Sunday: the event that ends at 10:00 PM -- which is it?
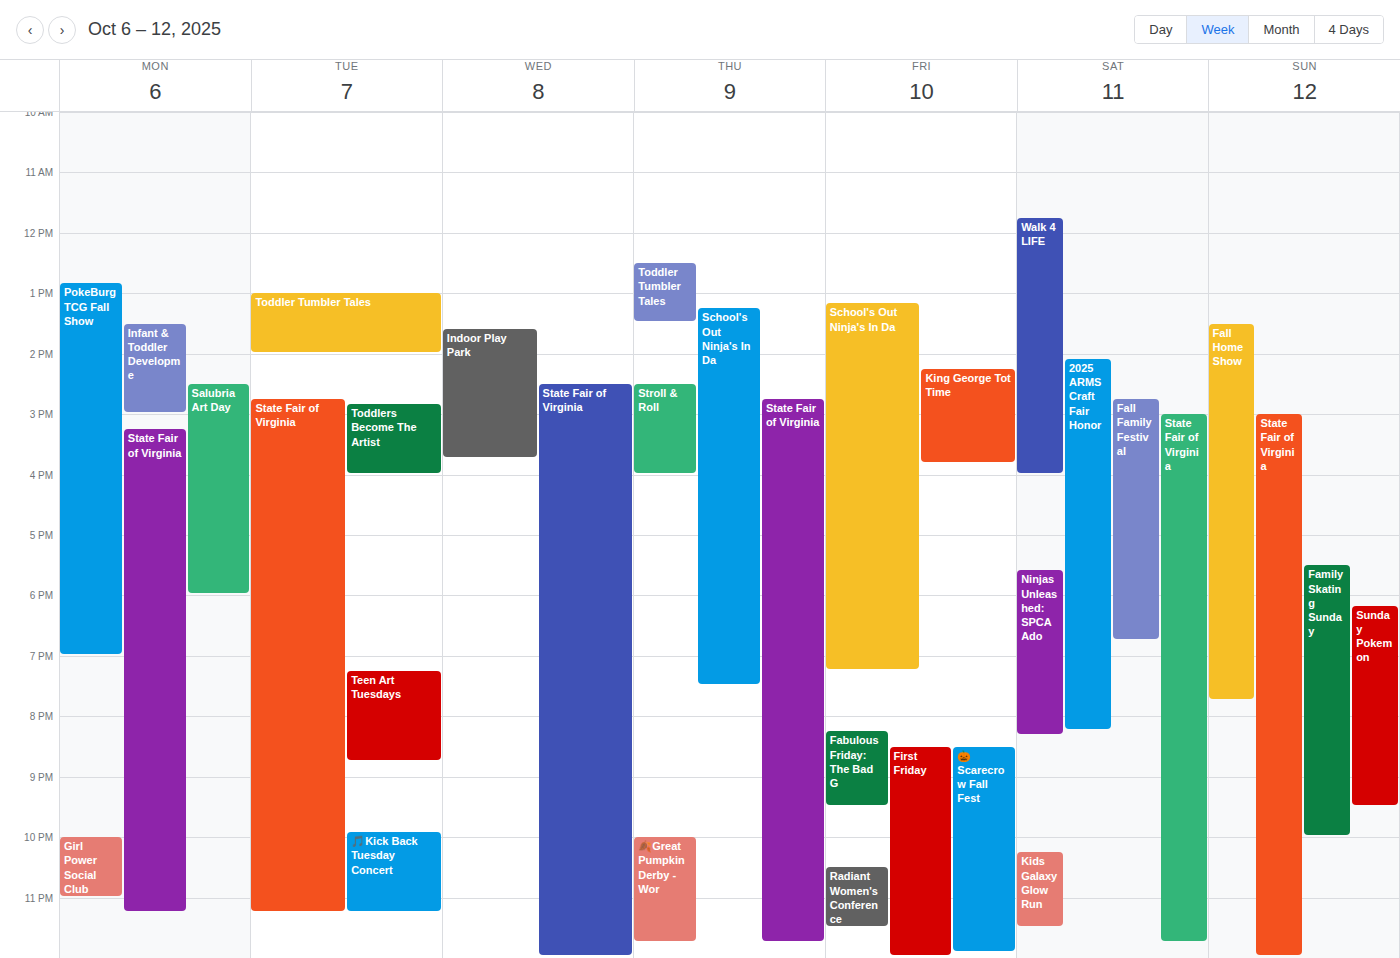
"Family Skating Sunday"